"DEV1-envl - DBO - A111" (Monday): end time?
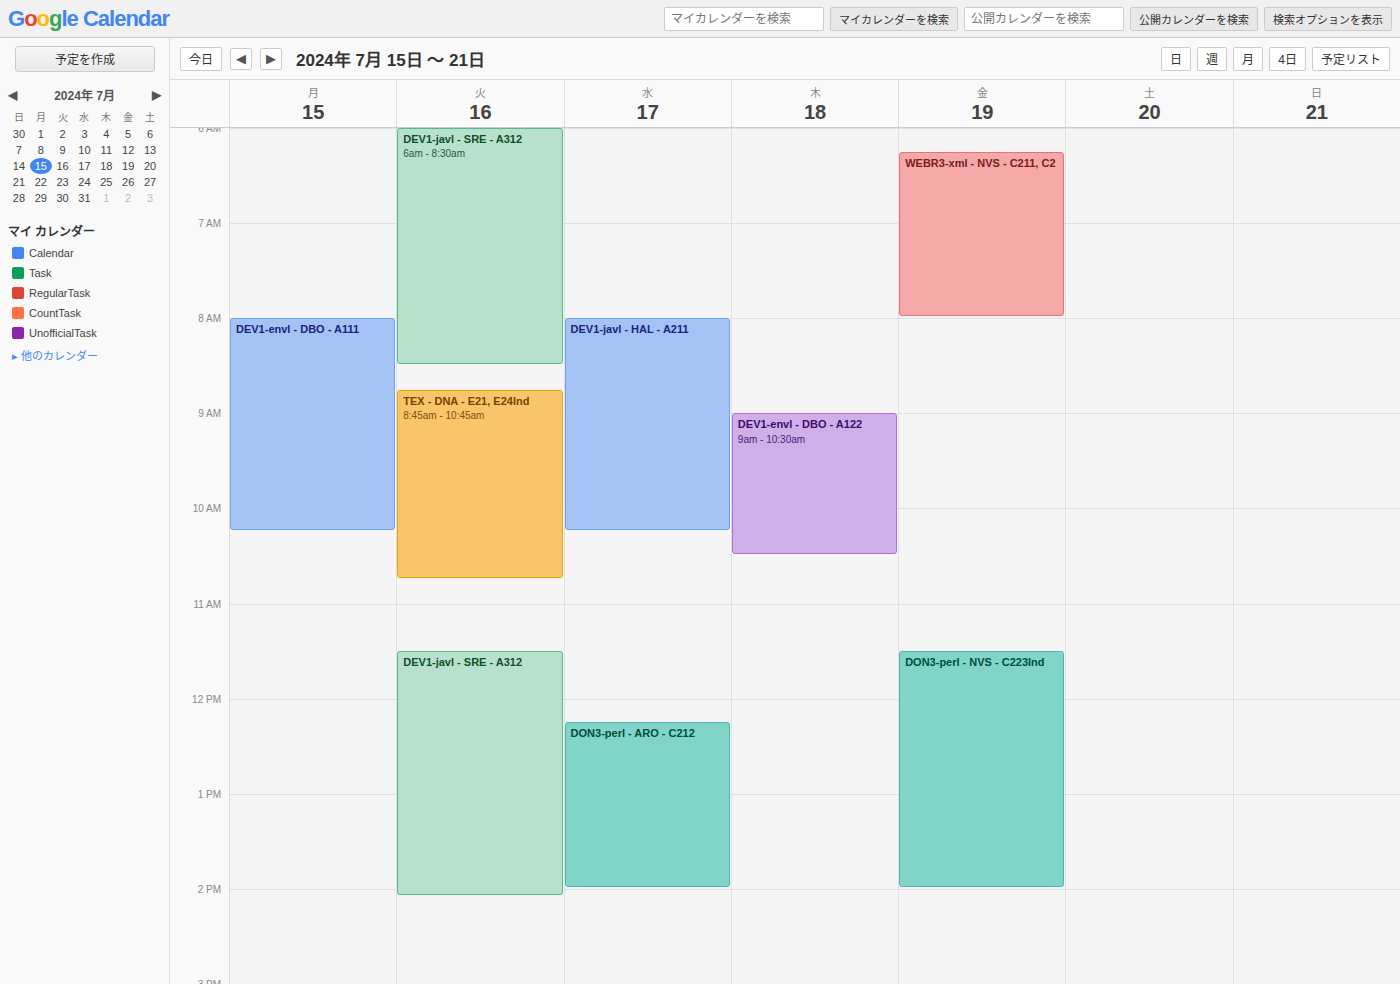
10:15